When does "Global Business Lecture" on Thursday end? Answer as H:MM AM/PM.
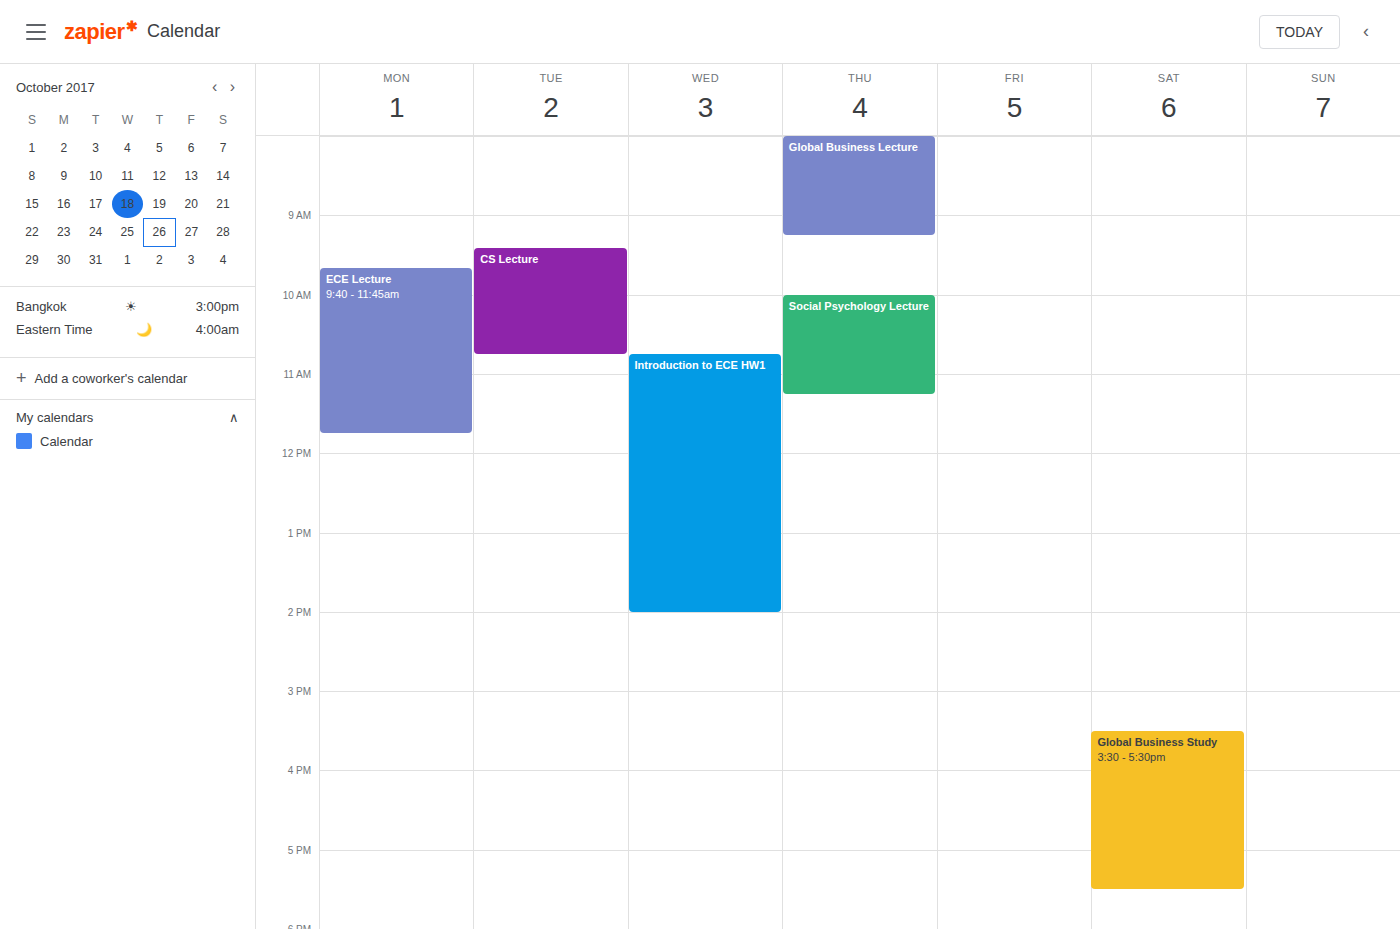
9:15 AM